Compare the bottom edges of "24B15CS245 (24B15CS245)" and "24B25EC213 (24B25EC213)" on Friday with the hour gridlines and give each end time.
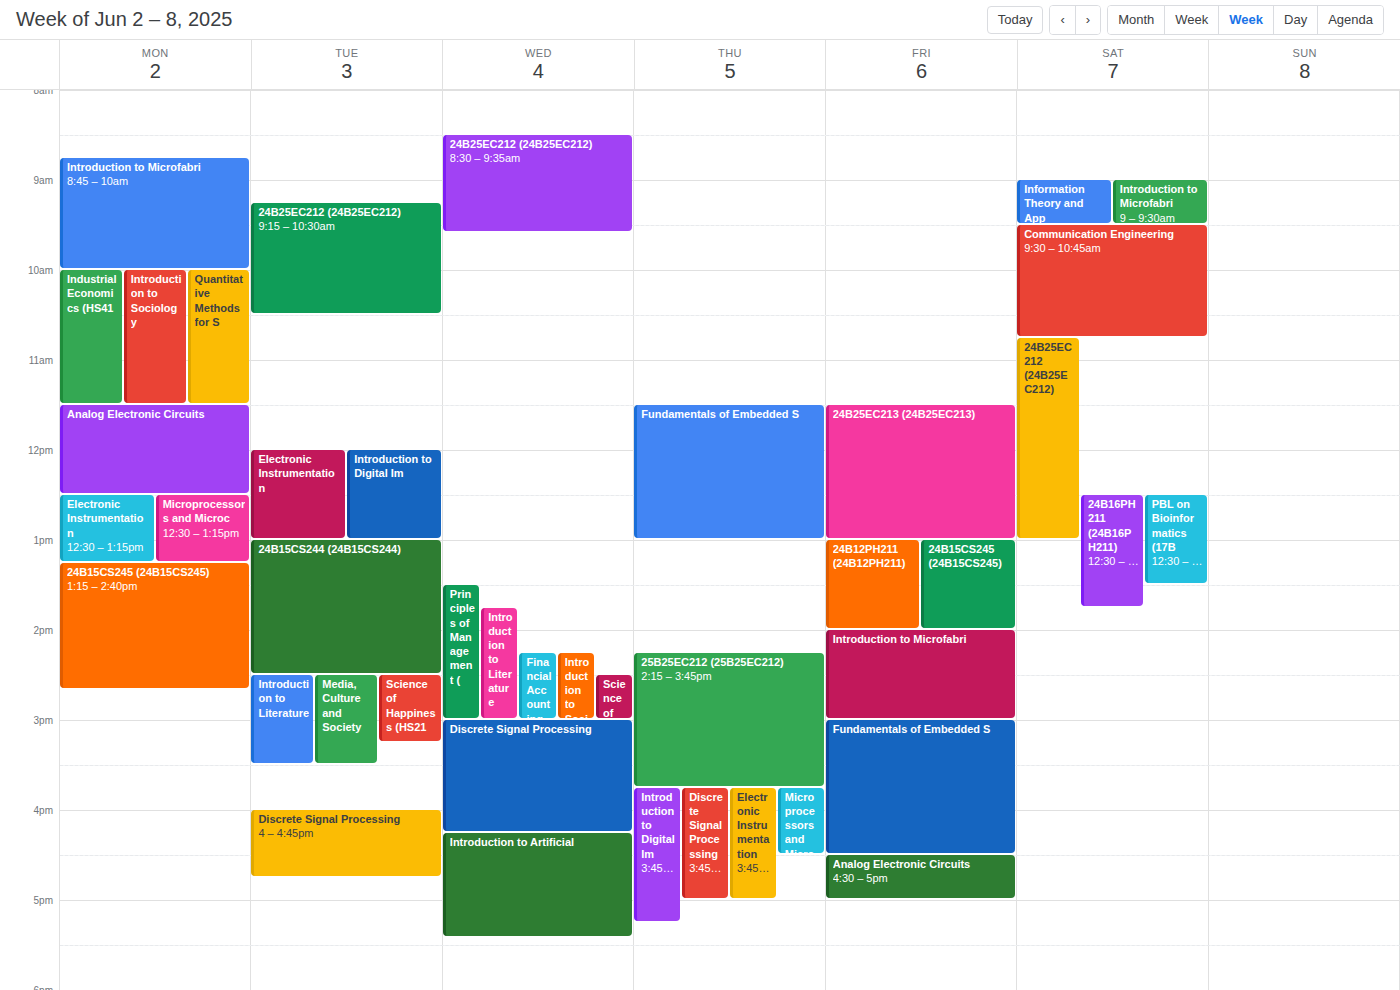
"24B15CS245 (24B15CS245)": 2:00 PM, exactly on the 2 PM line. "24B25EC213 (24B25EC213)": 1:00 PM, exactly on the 1 PM line.